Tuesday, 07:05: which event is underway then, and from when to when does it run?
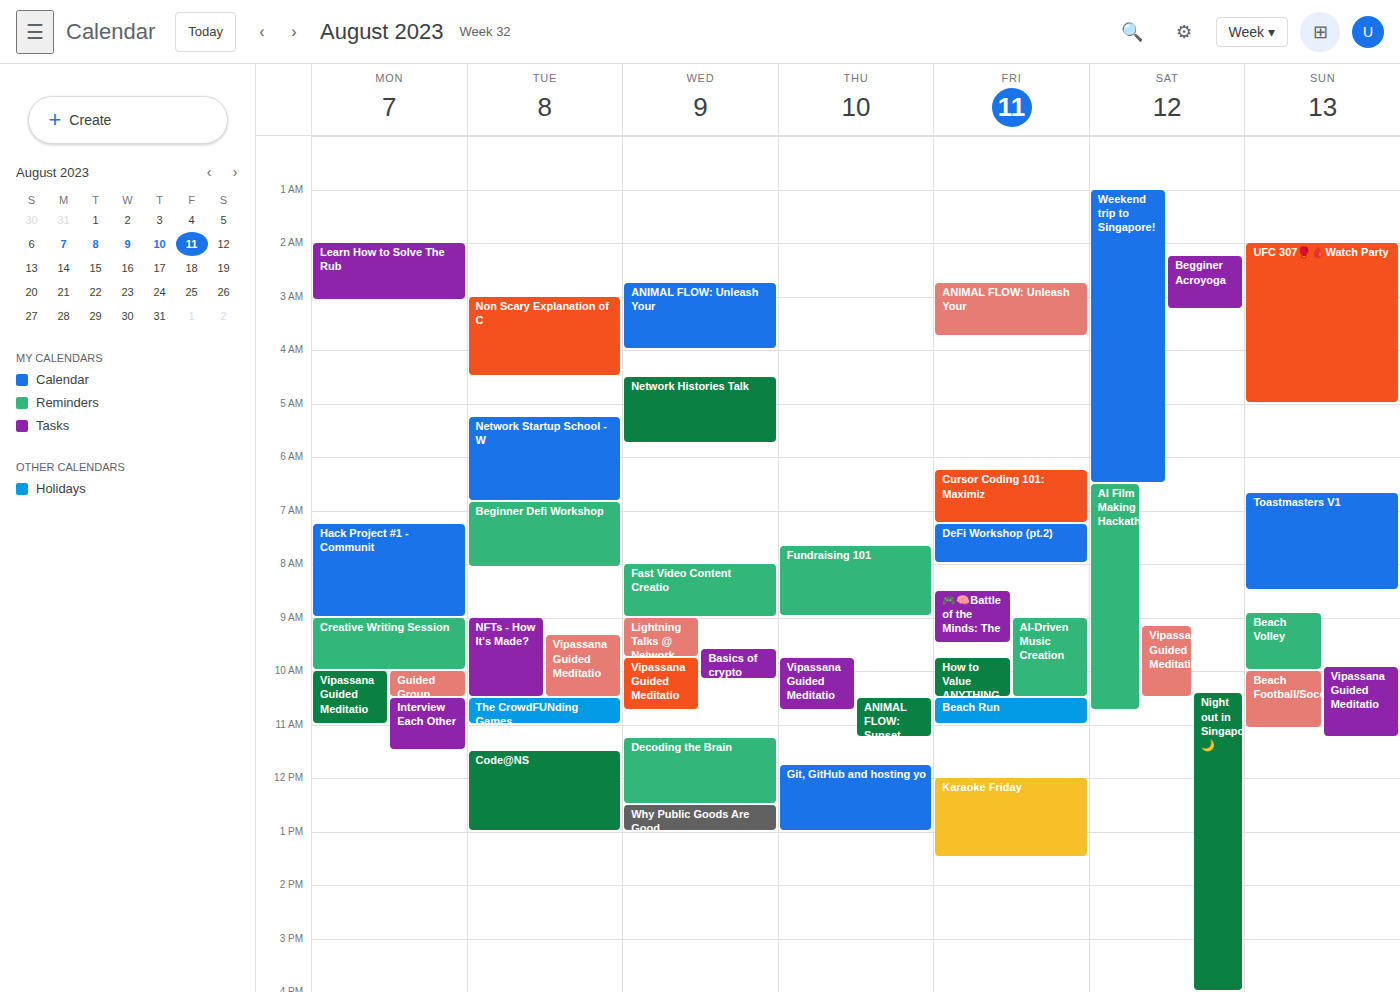
"Beginner Defi Workshop", 06:50 to 08:05